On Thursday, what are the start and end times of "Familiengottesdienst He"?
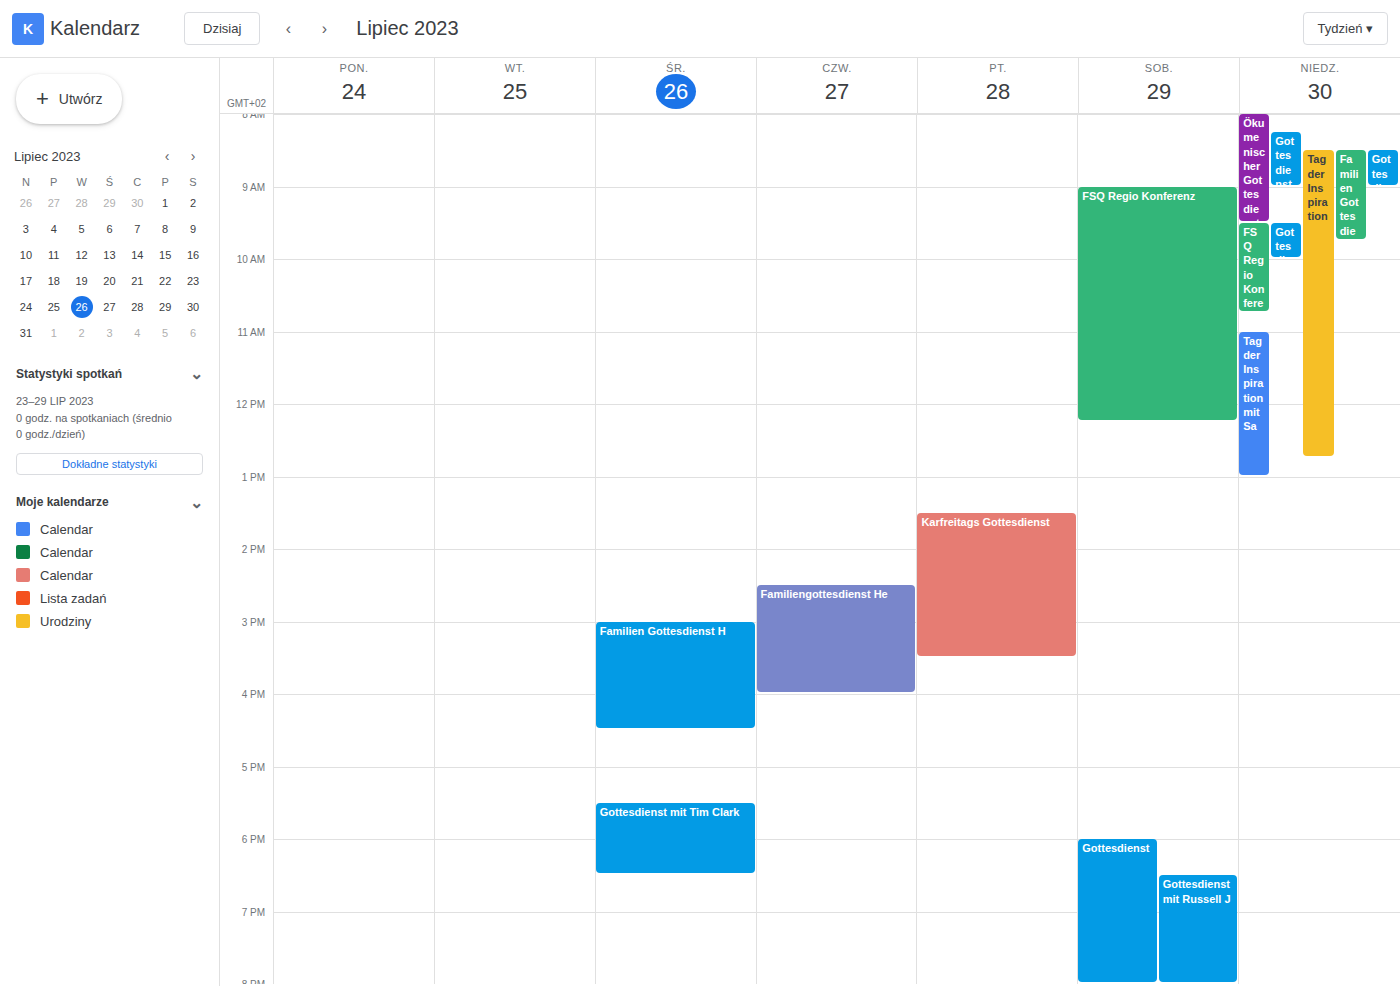
2:30 PM to 4:00 PM